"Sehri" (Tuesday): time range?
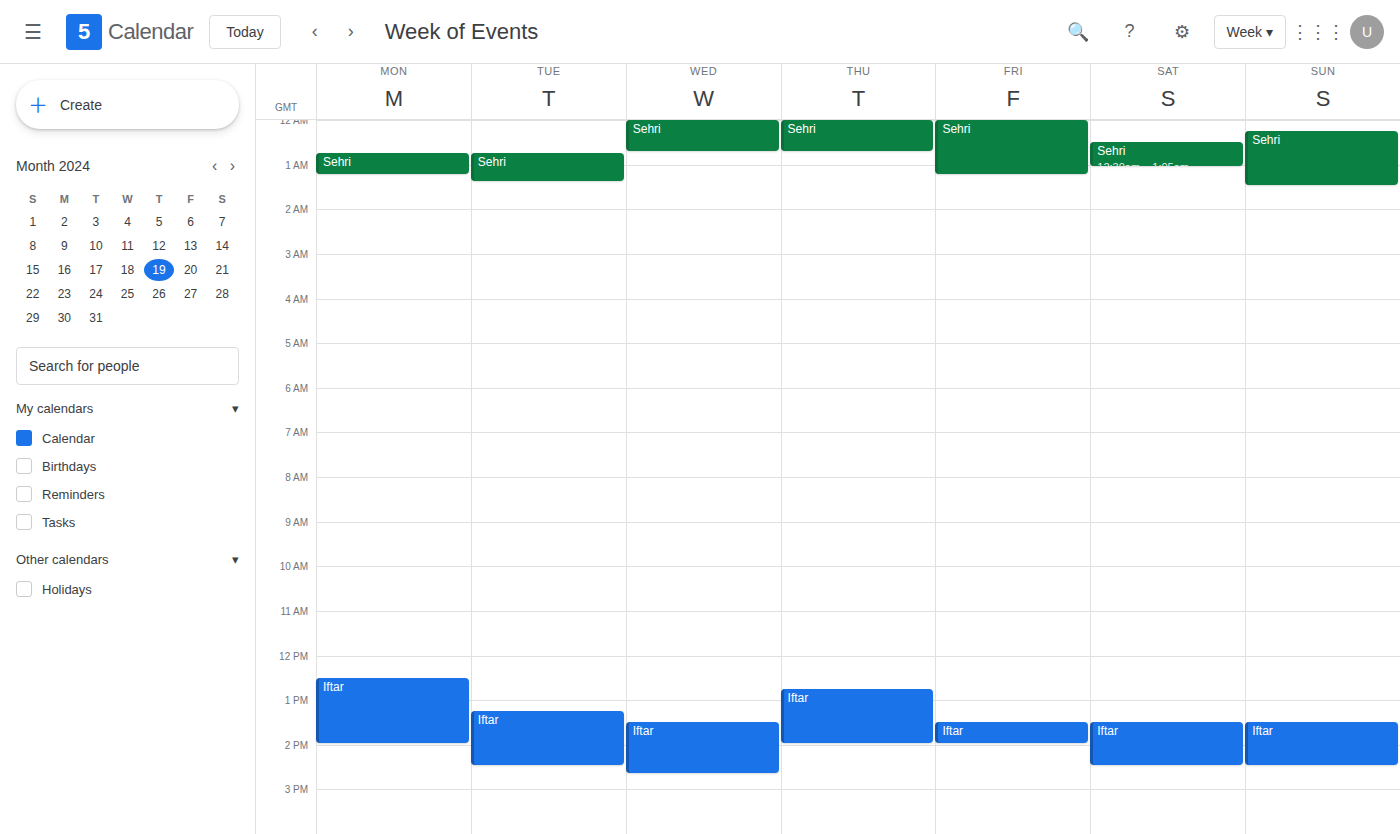
12:45 AM to 1:25 AM